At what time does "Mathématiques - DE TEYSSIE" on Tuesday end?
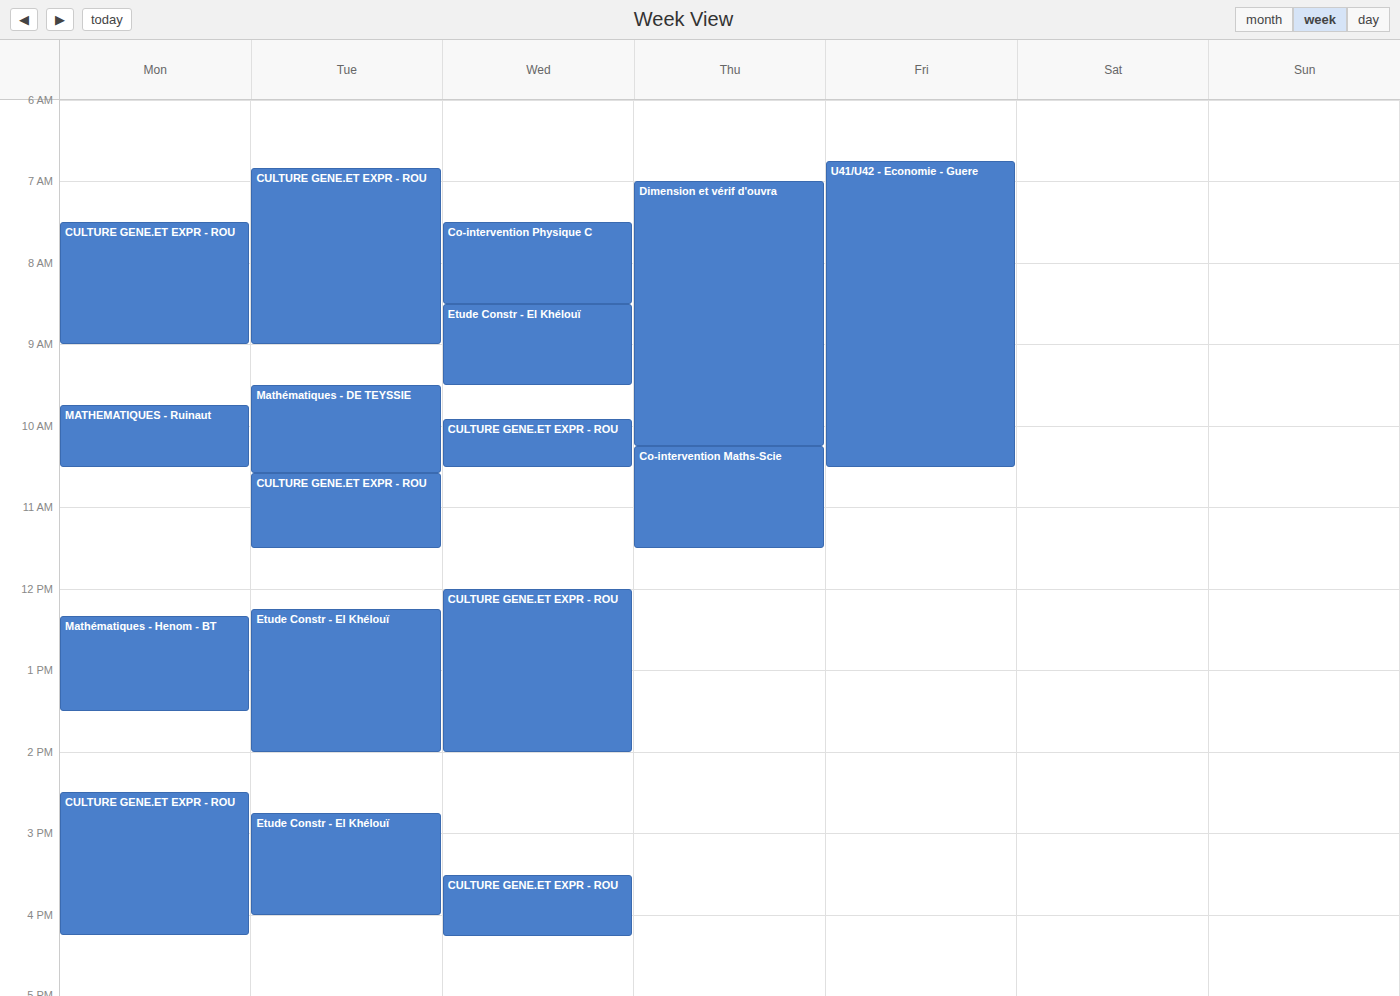
10:35 AM